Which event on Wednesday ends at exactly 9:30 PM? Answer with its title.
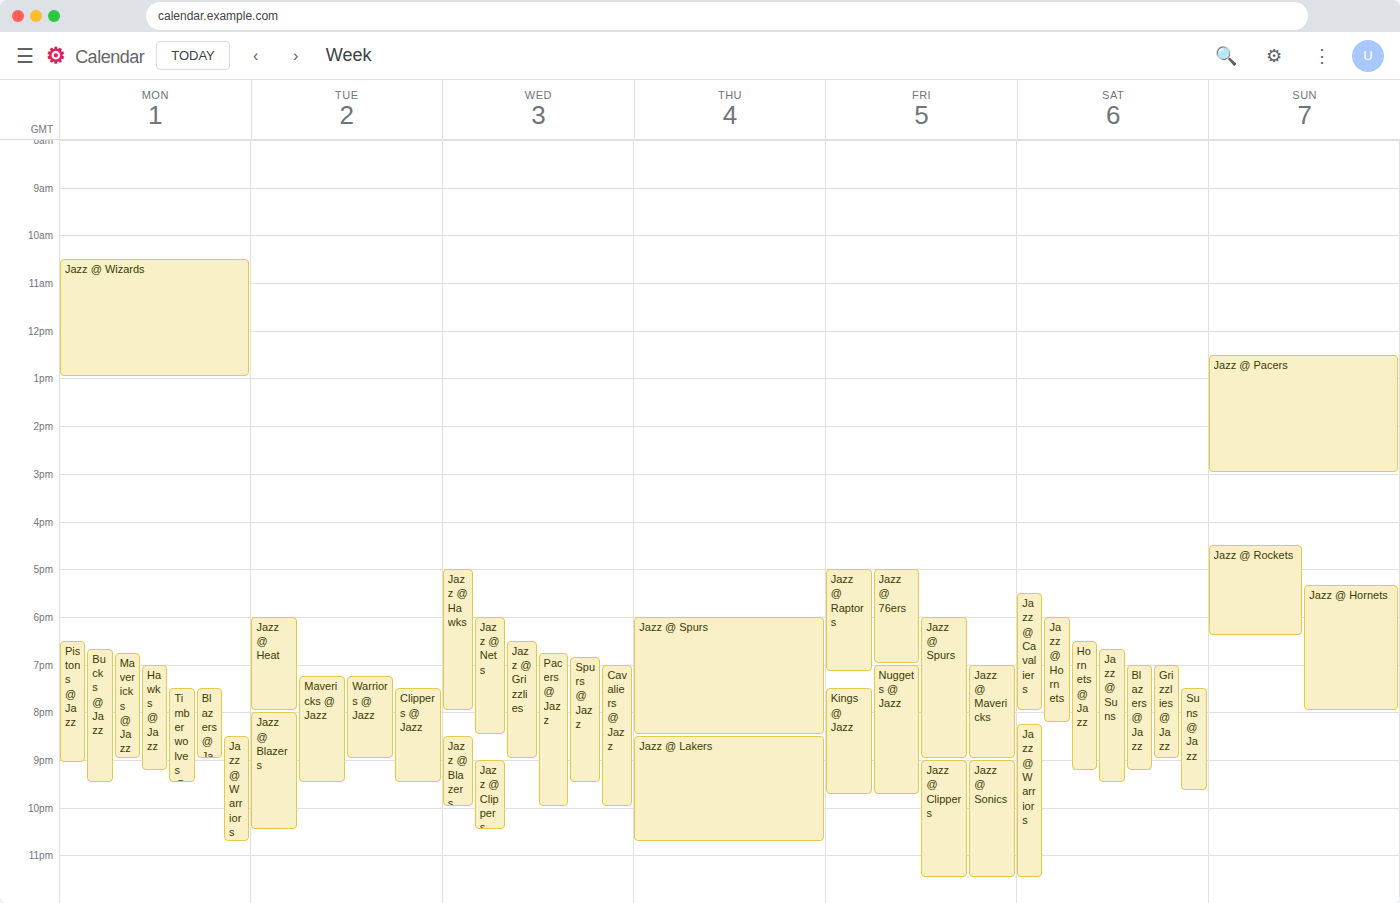
"Spurs @ Jazz"